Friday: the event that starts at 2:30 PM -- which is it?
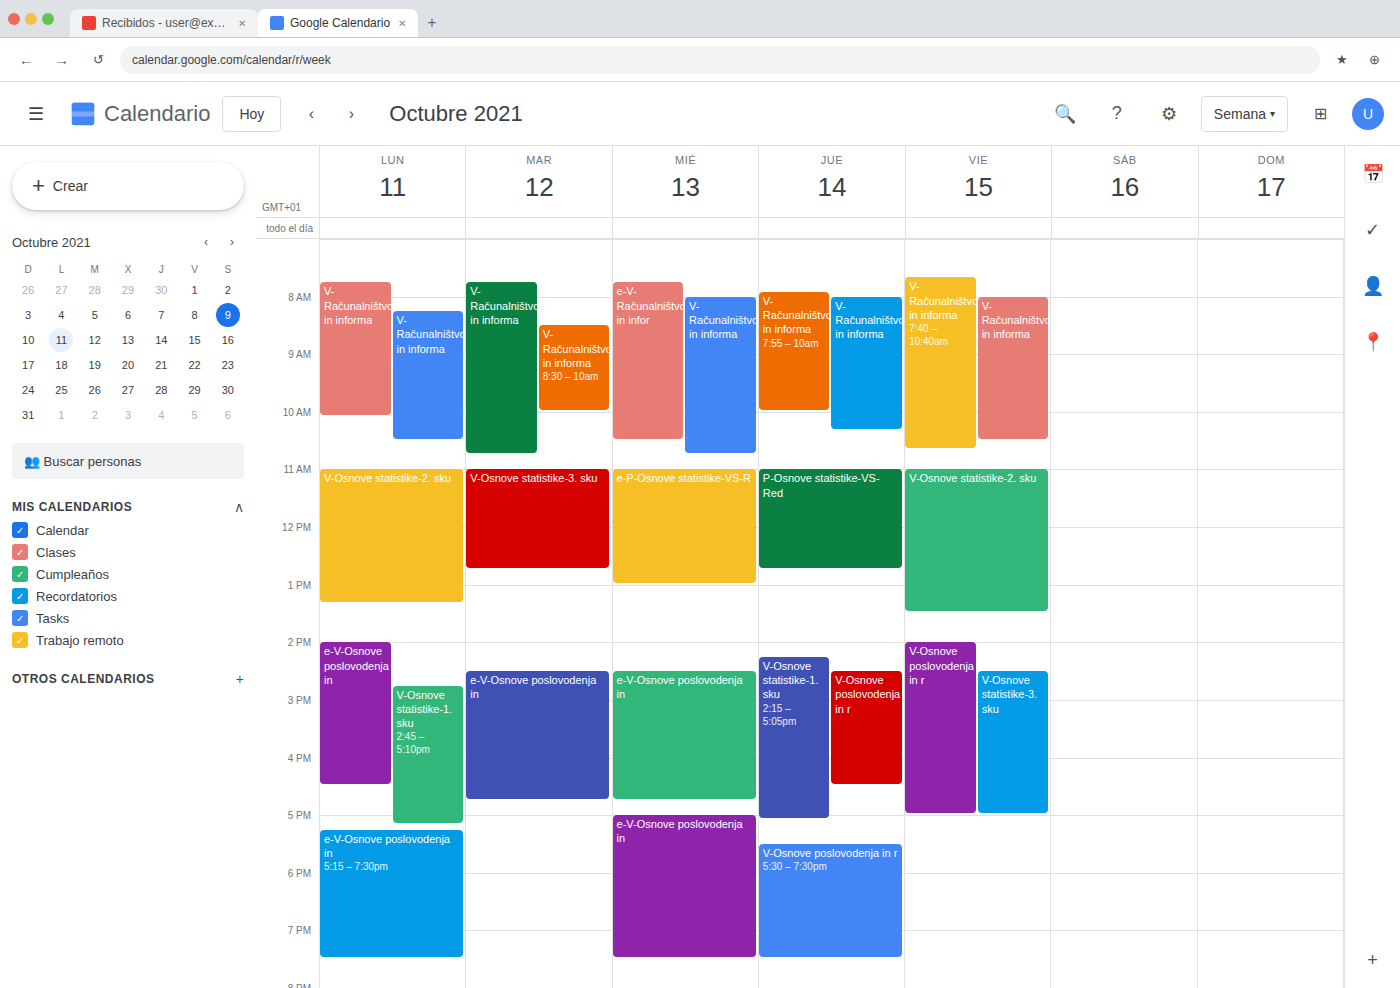
"V-Osnove statistike-3. sku"